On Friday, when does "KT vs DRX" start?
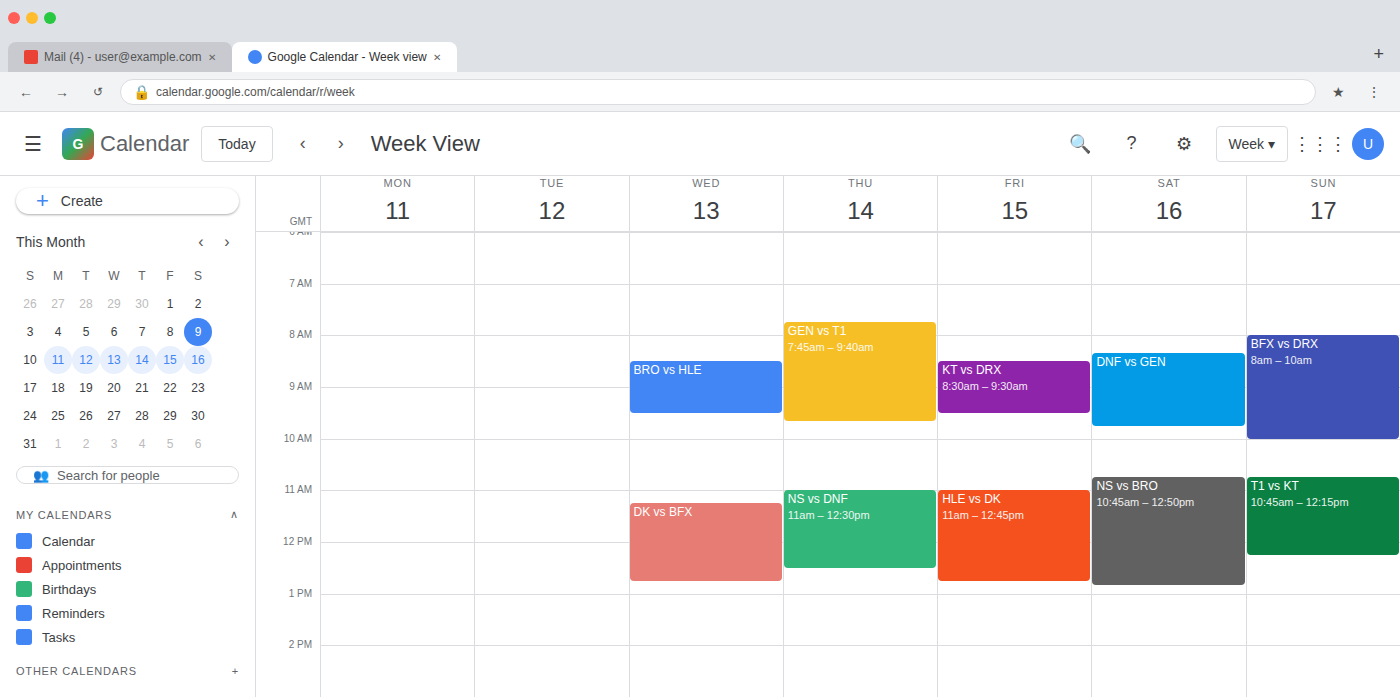
8:30 AM